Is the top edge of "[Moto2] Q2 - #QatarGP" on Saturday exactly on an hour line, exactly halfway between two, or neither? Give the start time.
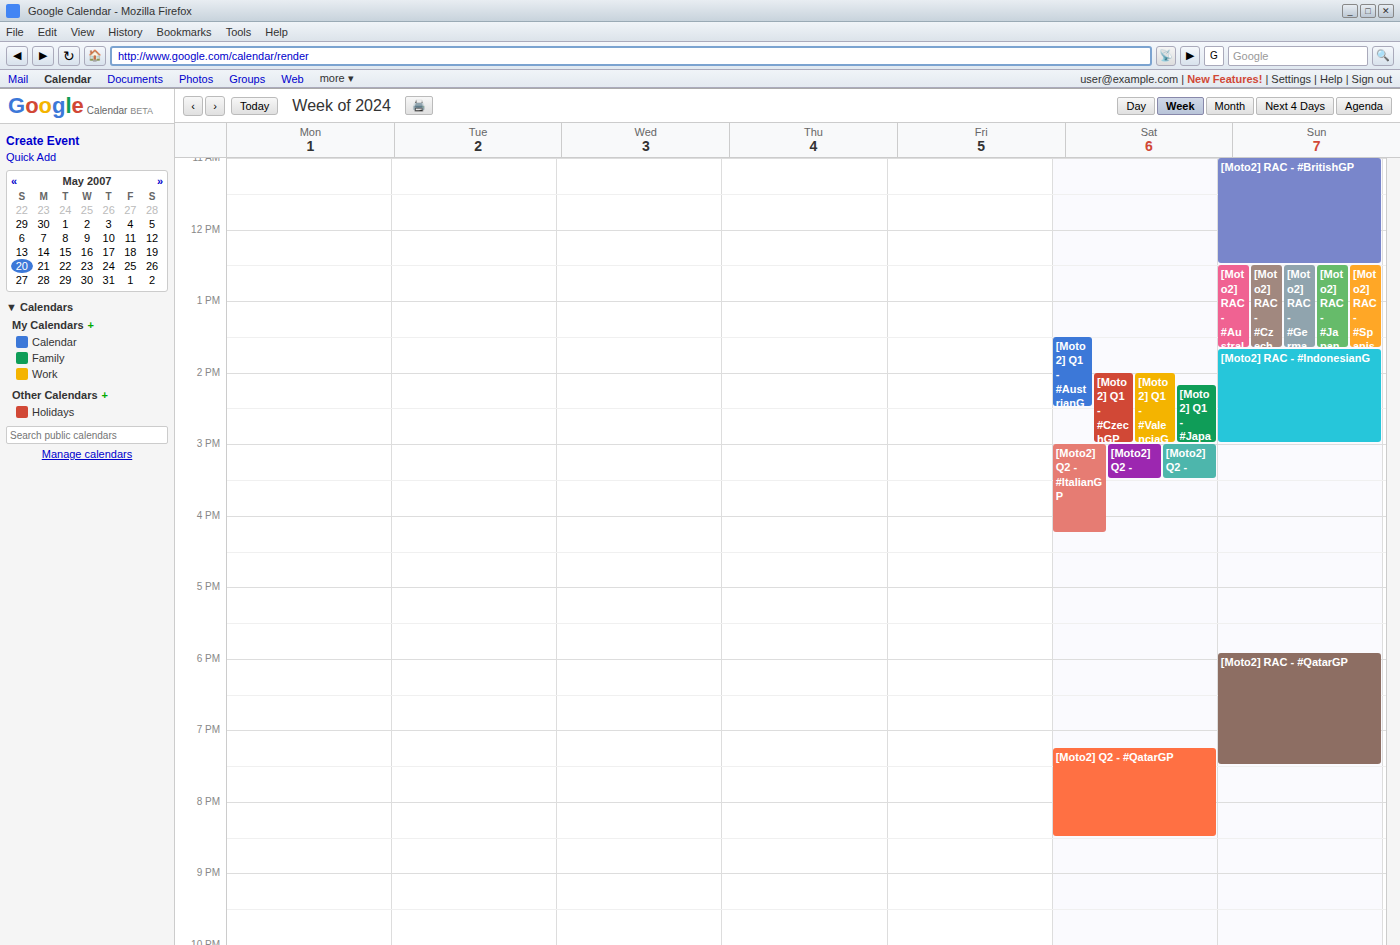
19:15 -- neither: a quarter of the way from the 19:00 line to the 20:00 line.